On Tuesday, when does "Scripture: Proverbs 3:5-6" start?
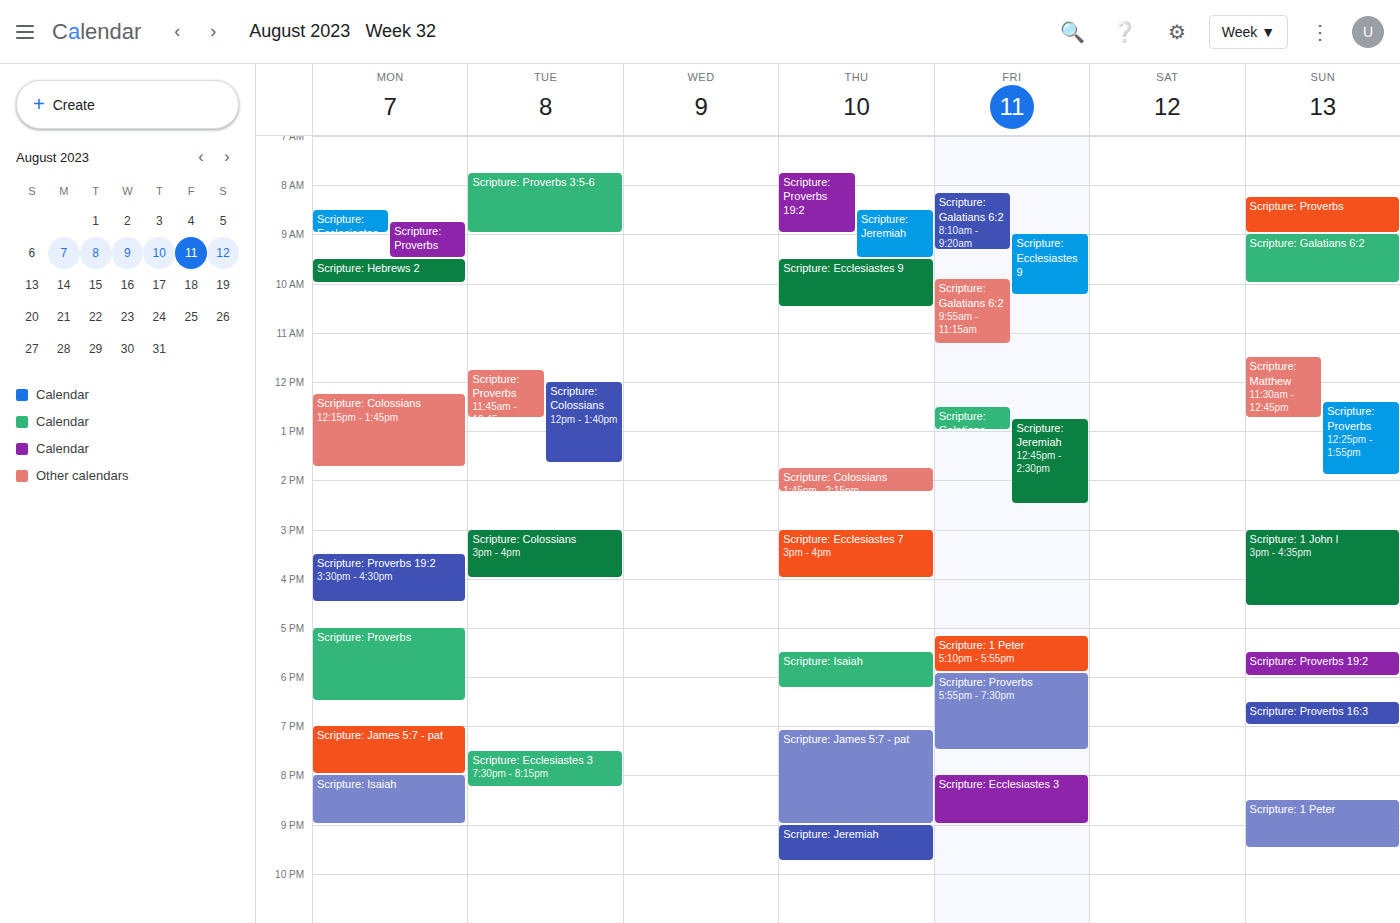
7:45 AM